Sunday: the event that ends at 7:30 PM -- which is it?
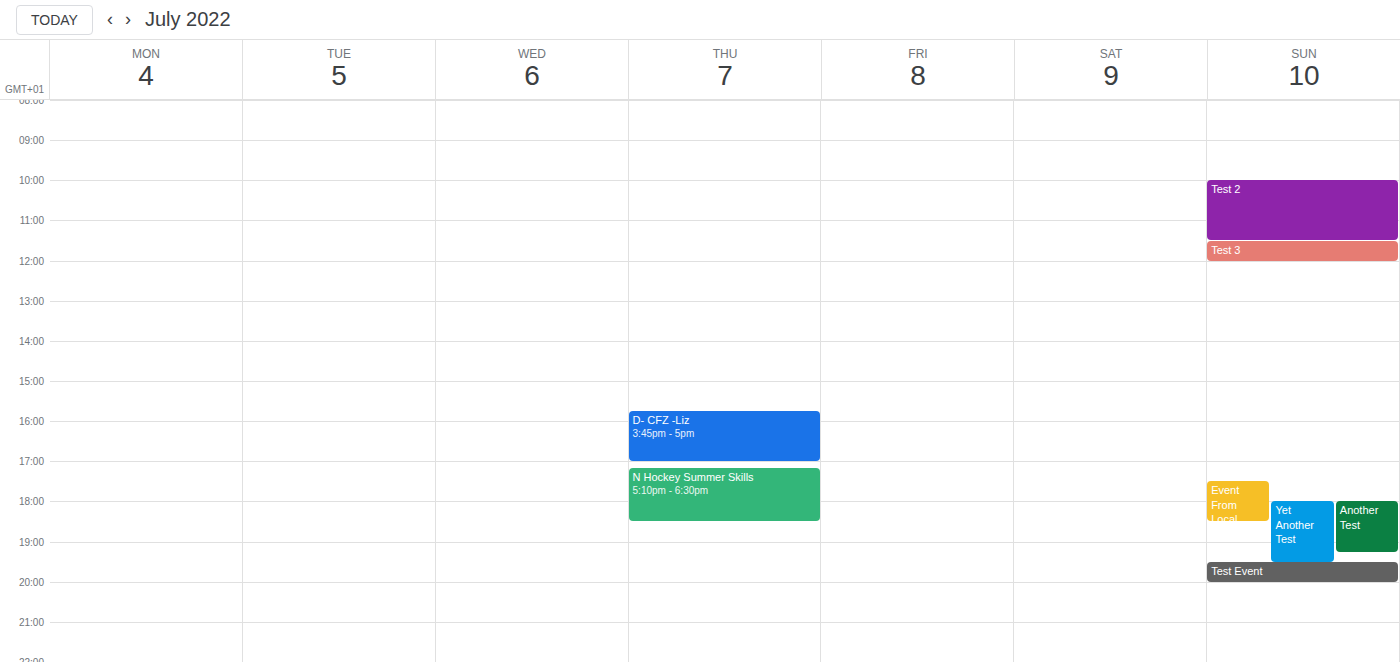
"Yet Another Test"